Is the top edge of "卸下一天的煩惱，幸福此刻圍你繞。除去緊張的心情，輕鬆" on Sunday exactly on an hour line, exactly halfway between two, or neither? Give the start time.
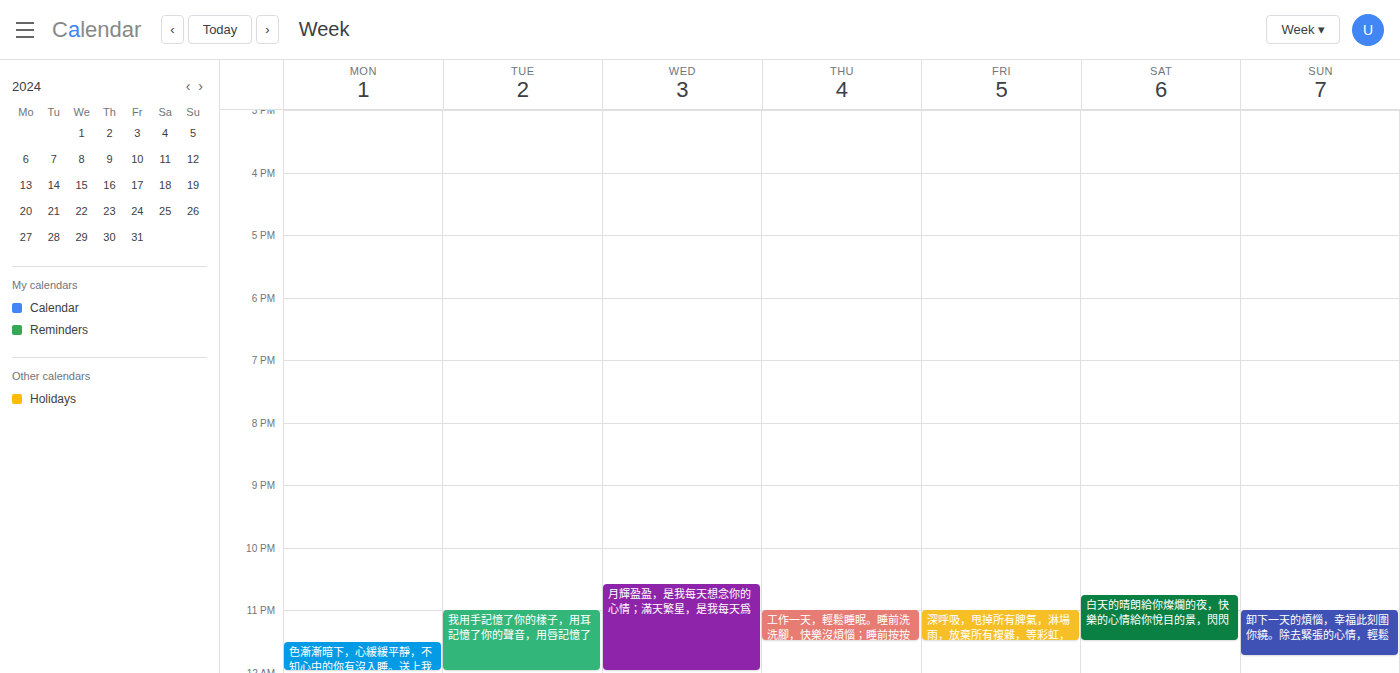
11:00 PM -- exactly on the 11 PM line.